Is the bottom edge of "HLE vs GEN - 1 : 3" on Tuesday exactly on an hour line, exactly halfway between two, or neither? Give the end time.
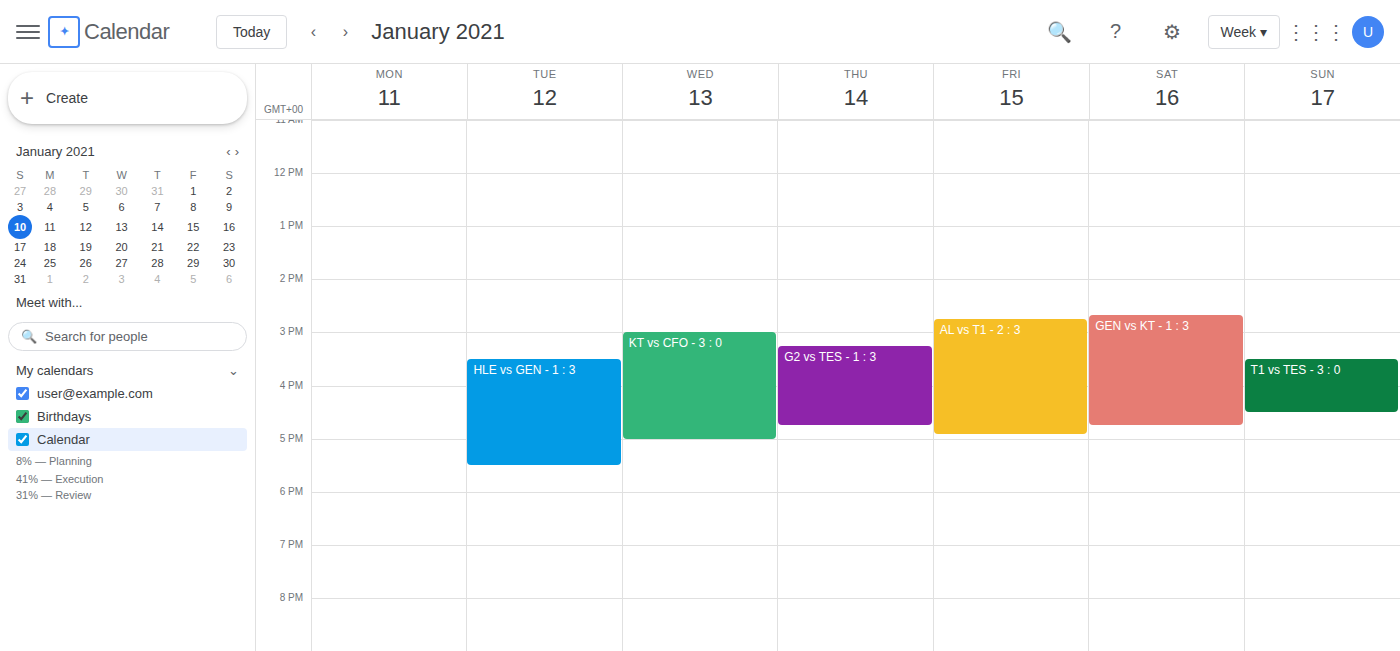
5:30 PM -- halfway between the 5 PM and 6 PM lines.